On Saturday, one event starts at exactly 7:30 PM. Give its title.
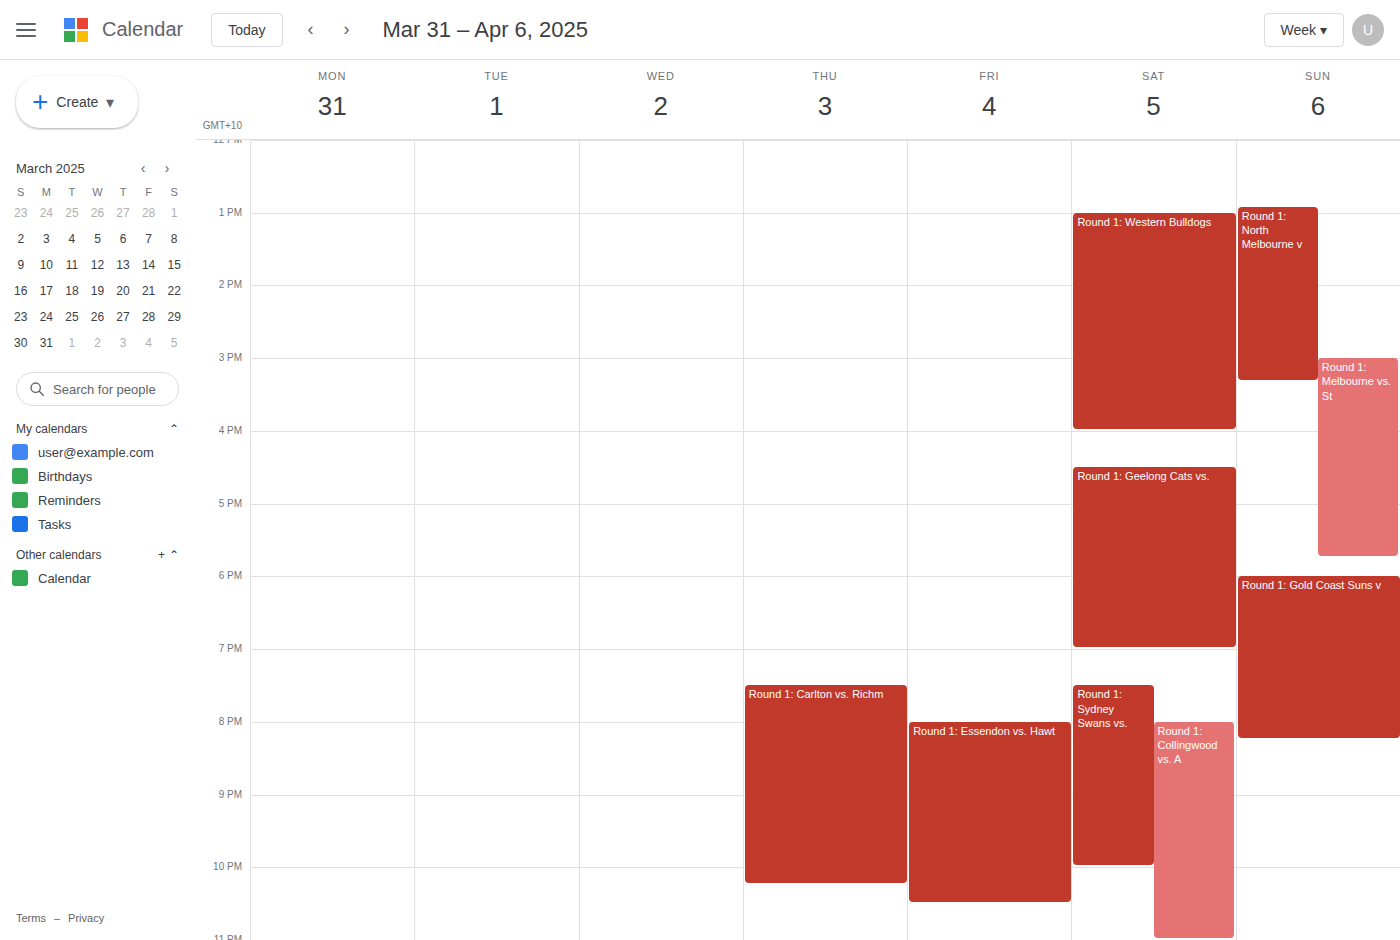
"Round 1: Sydney Swans vs."